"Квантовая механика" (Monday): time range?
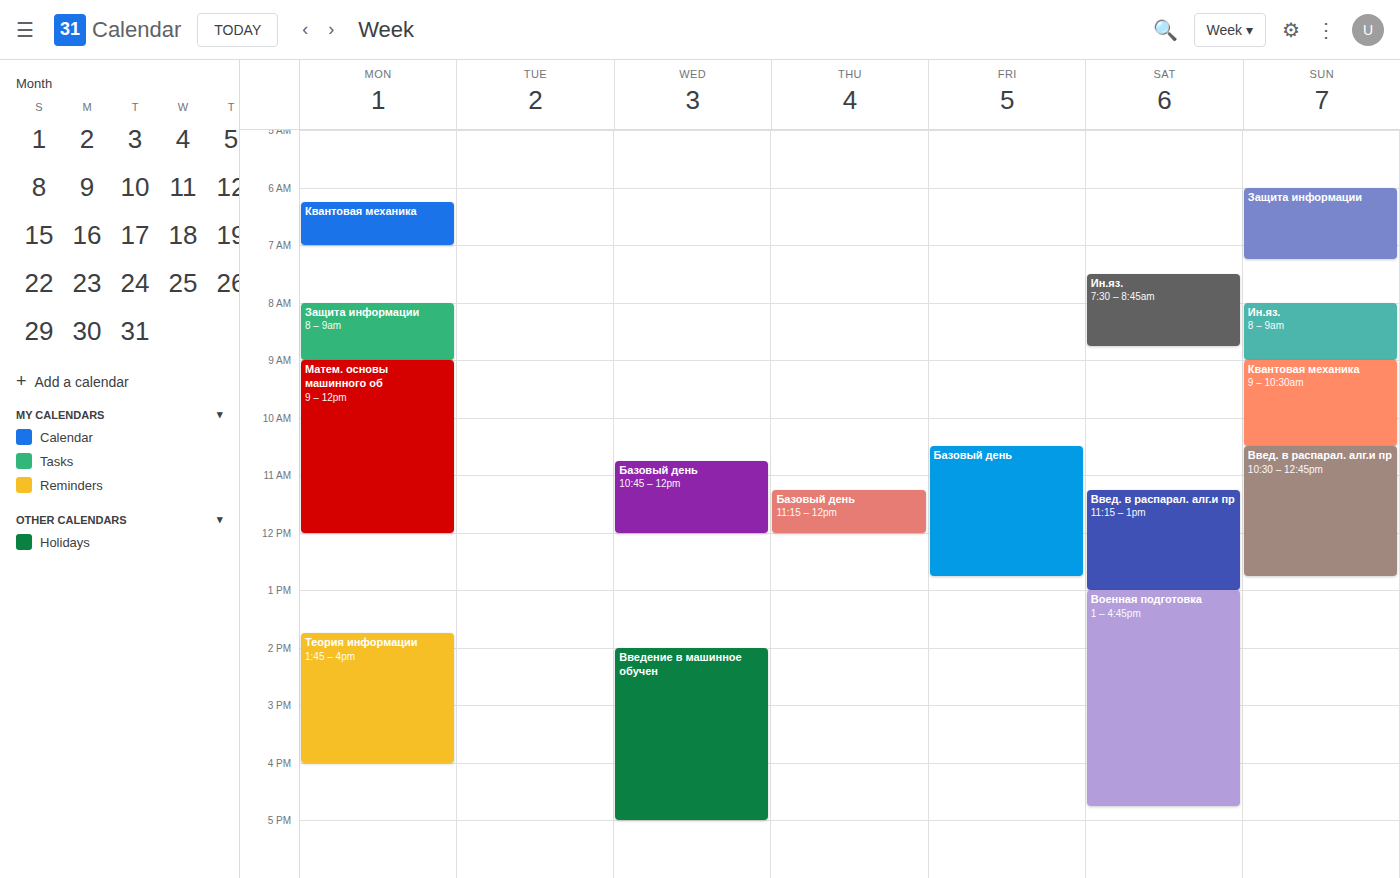
6:15 AM to 7:00 AM